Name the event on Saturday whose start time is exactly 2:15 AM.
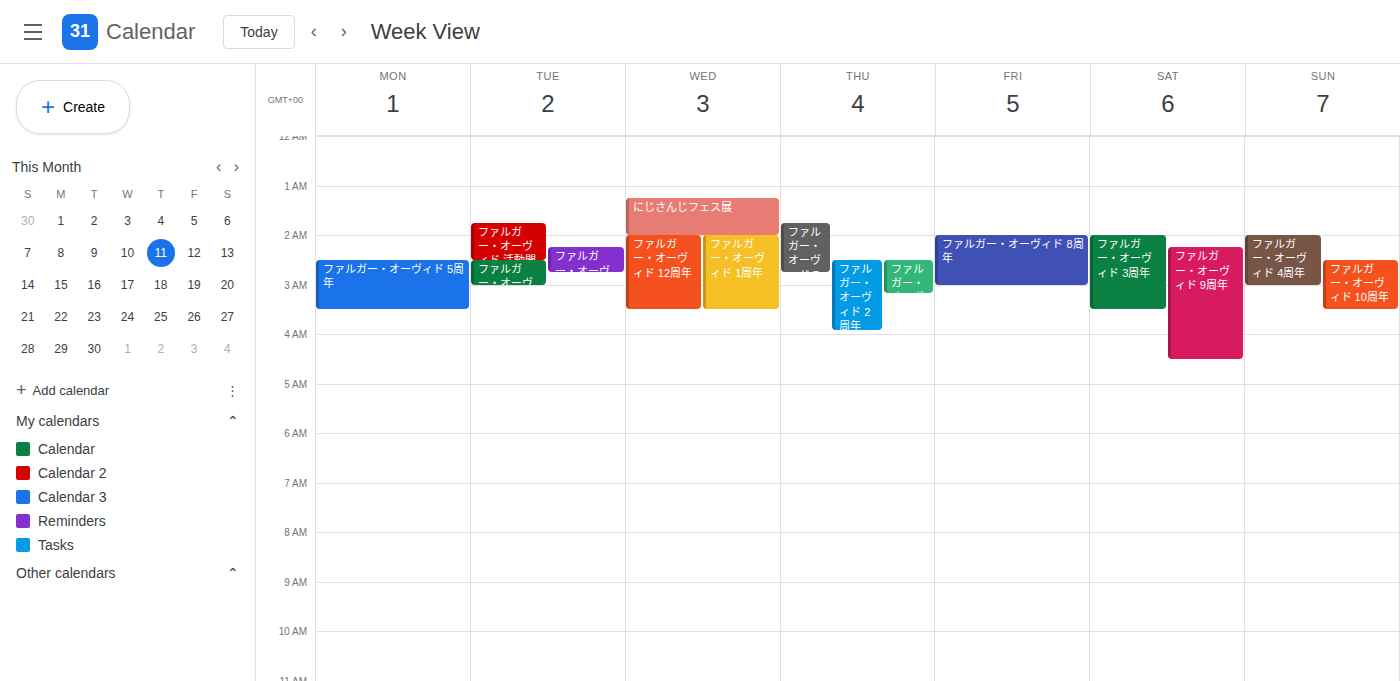
"ファルガー・オーヴィド 9周年"